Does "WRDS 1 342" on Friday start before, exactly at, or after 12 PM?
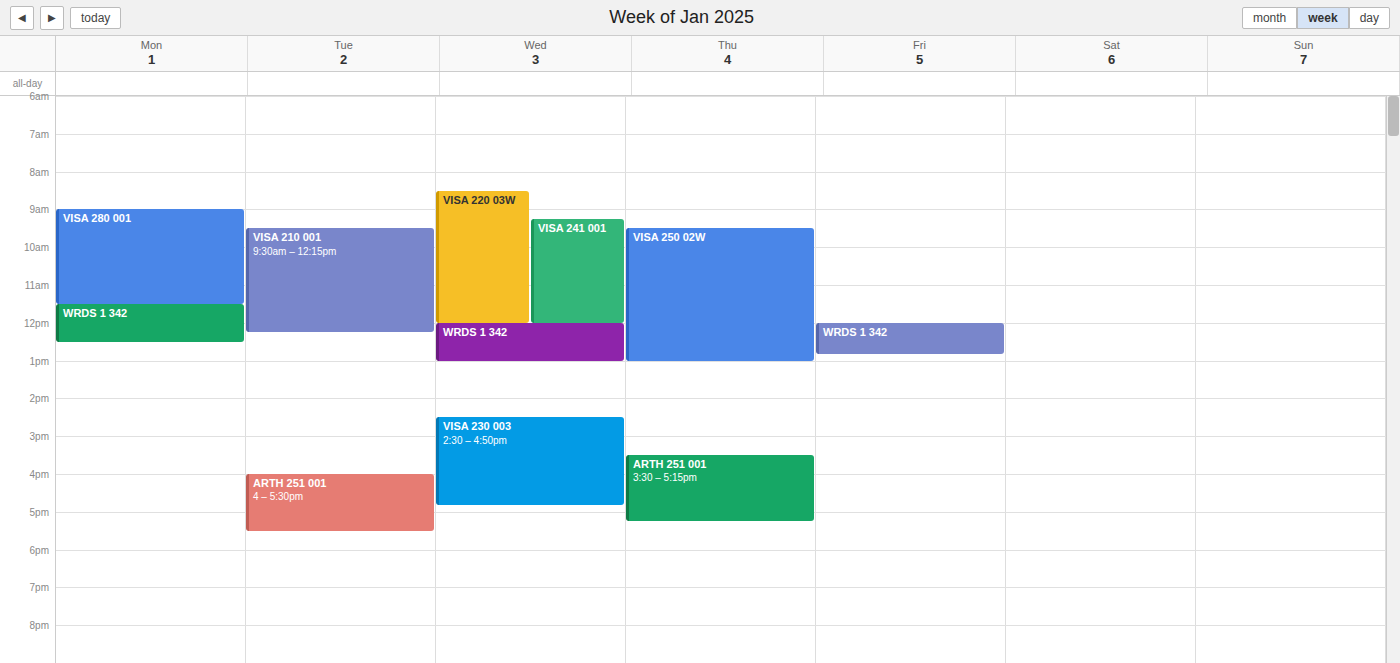
12:00 PM -- exactly at 12 PM, on the 12 PM line.